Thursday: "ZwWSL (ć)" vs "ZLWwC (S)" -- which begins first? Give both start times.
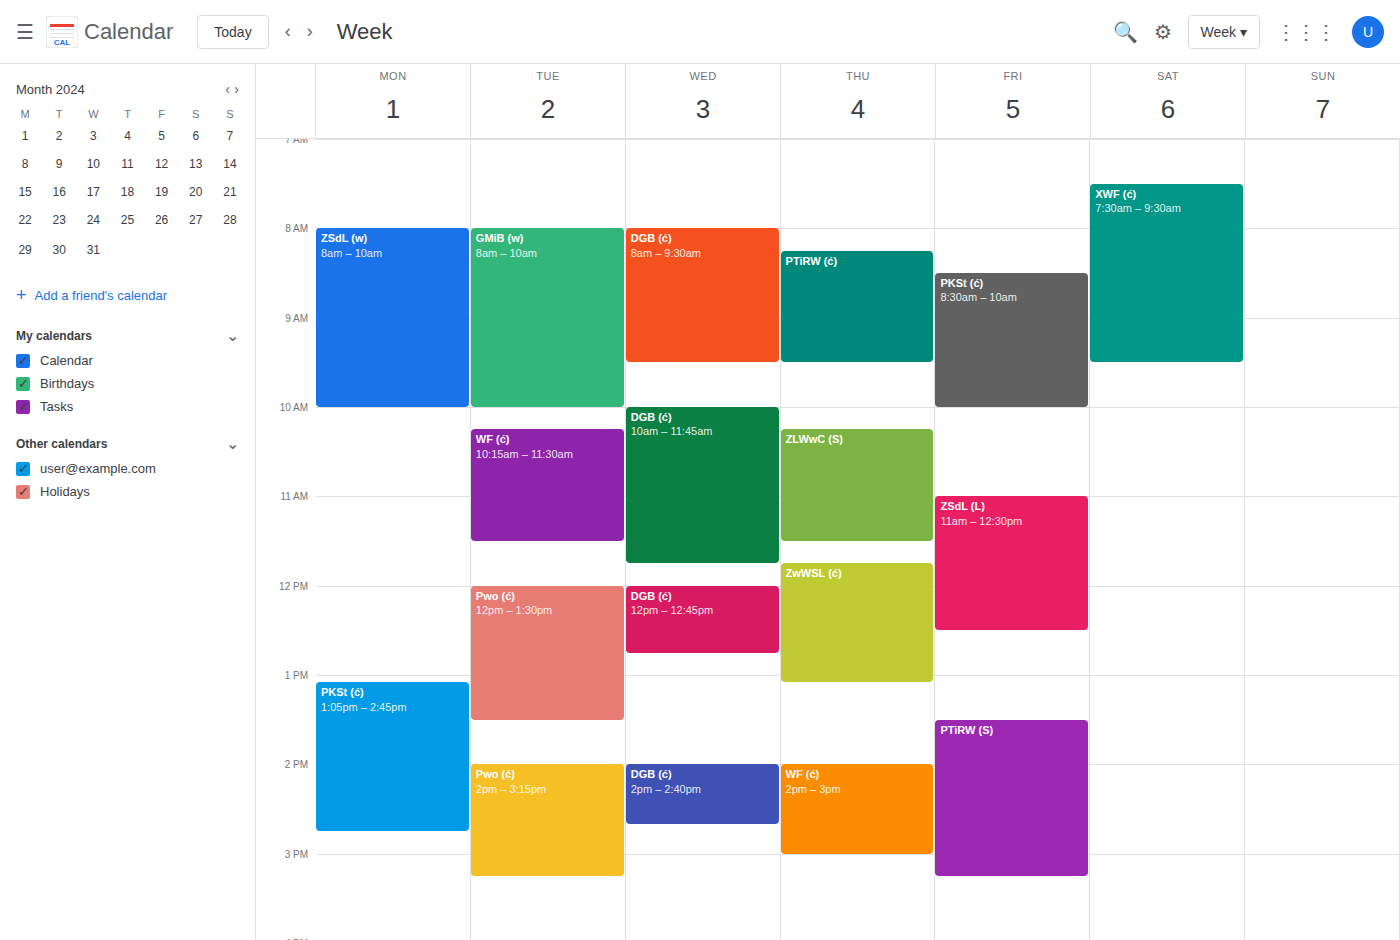
"ZLWwC (S)" 10:15 AM; "ZwWSL (ć)" 11:45 AM.